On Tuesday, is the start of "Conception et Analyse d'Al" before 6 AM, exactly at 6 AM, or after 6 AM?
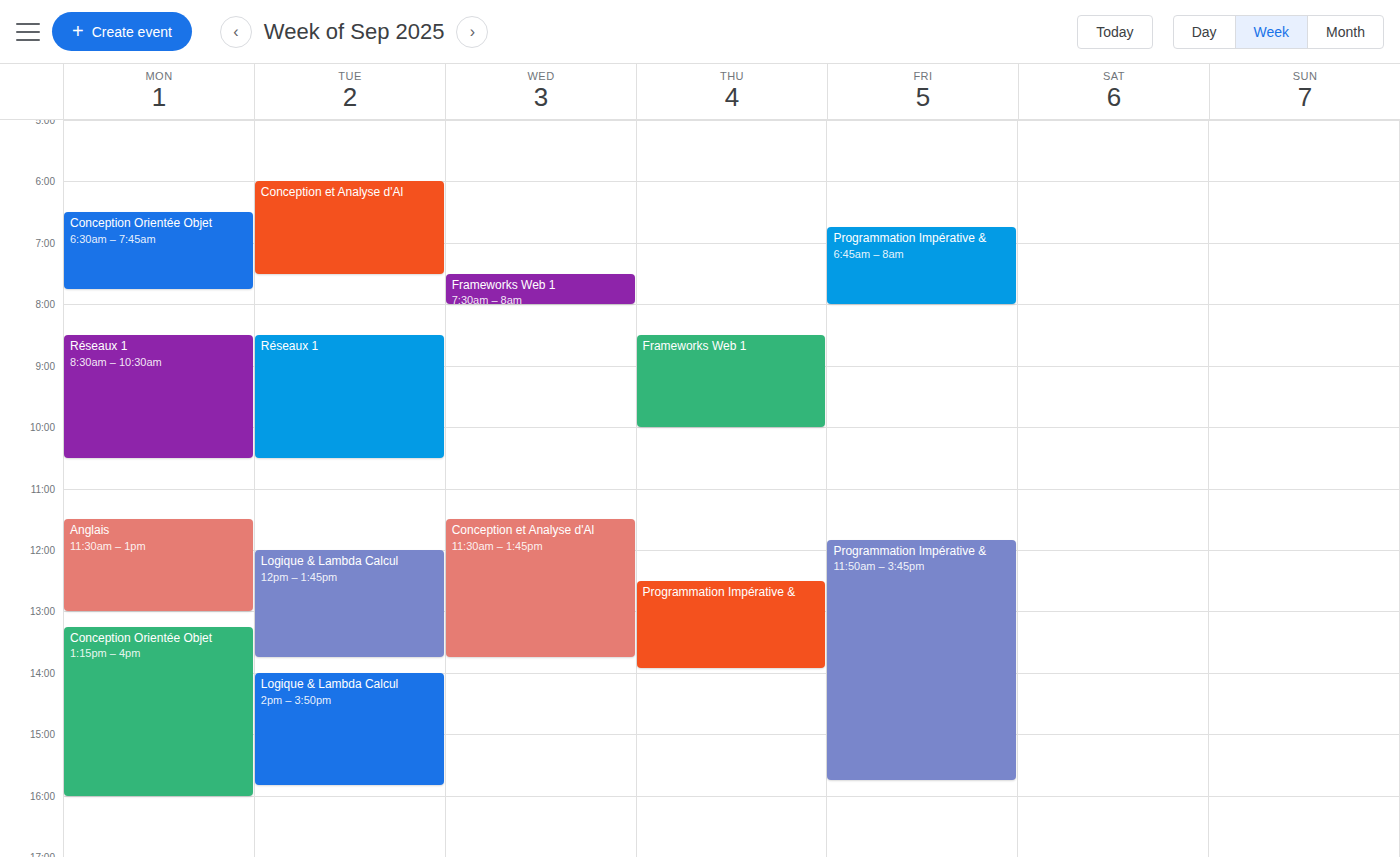
6:00 AM -- exactly at 6 AM, on the 6 AM line.